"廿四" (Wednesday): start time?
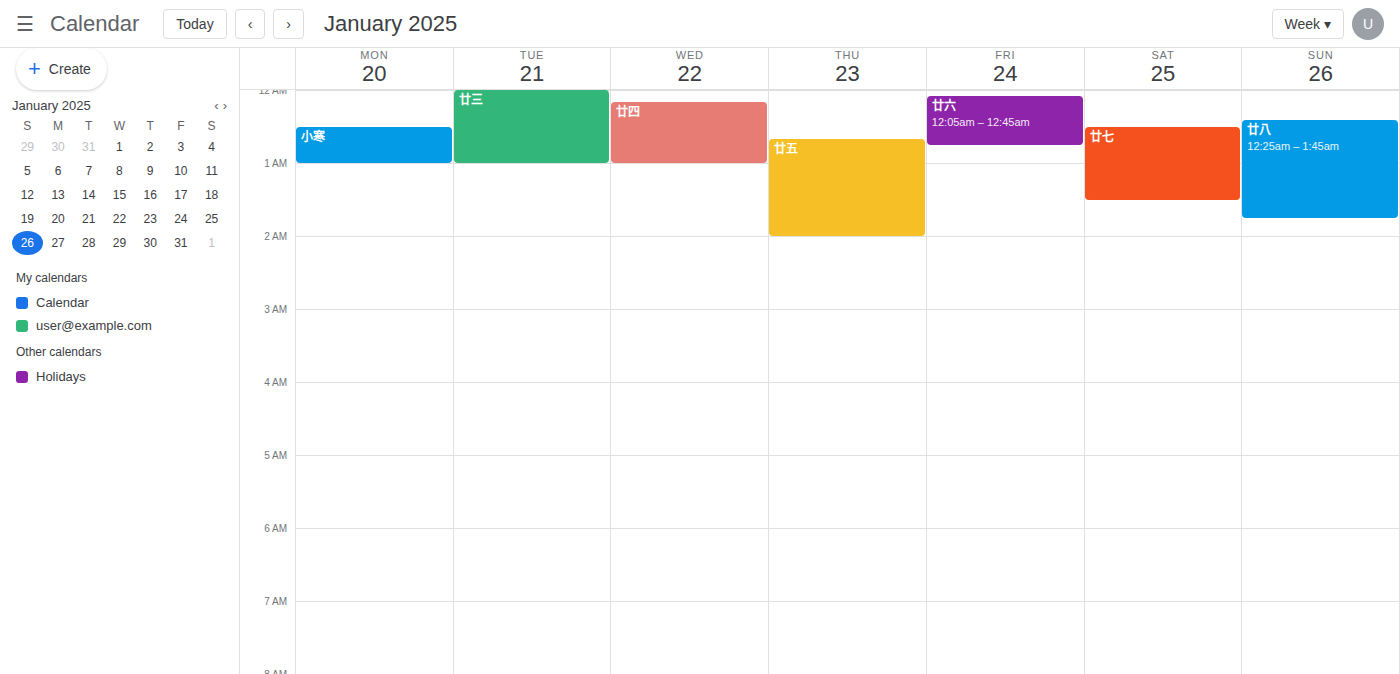
12:10 AM